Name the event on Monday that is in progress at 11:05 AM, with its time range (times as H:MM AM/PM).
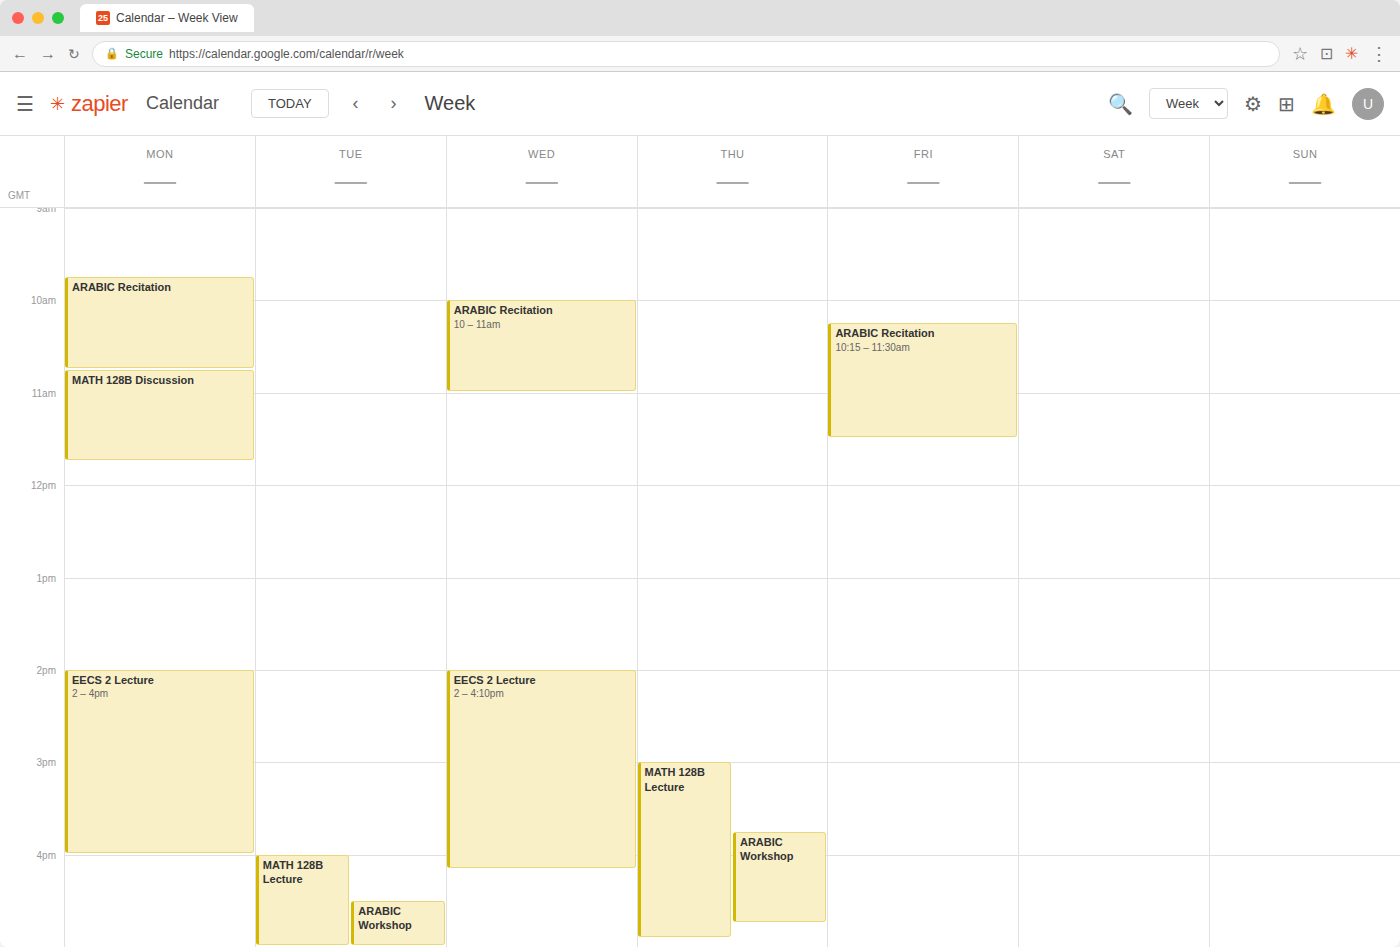
"MATH 128B Discussion", 10:45 AM to 11:45 AM